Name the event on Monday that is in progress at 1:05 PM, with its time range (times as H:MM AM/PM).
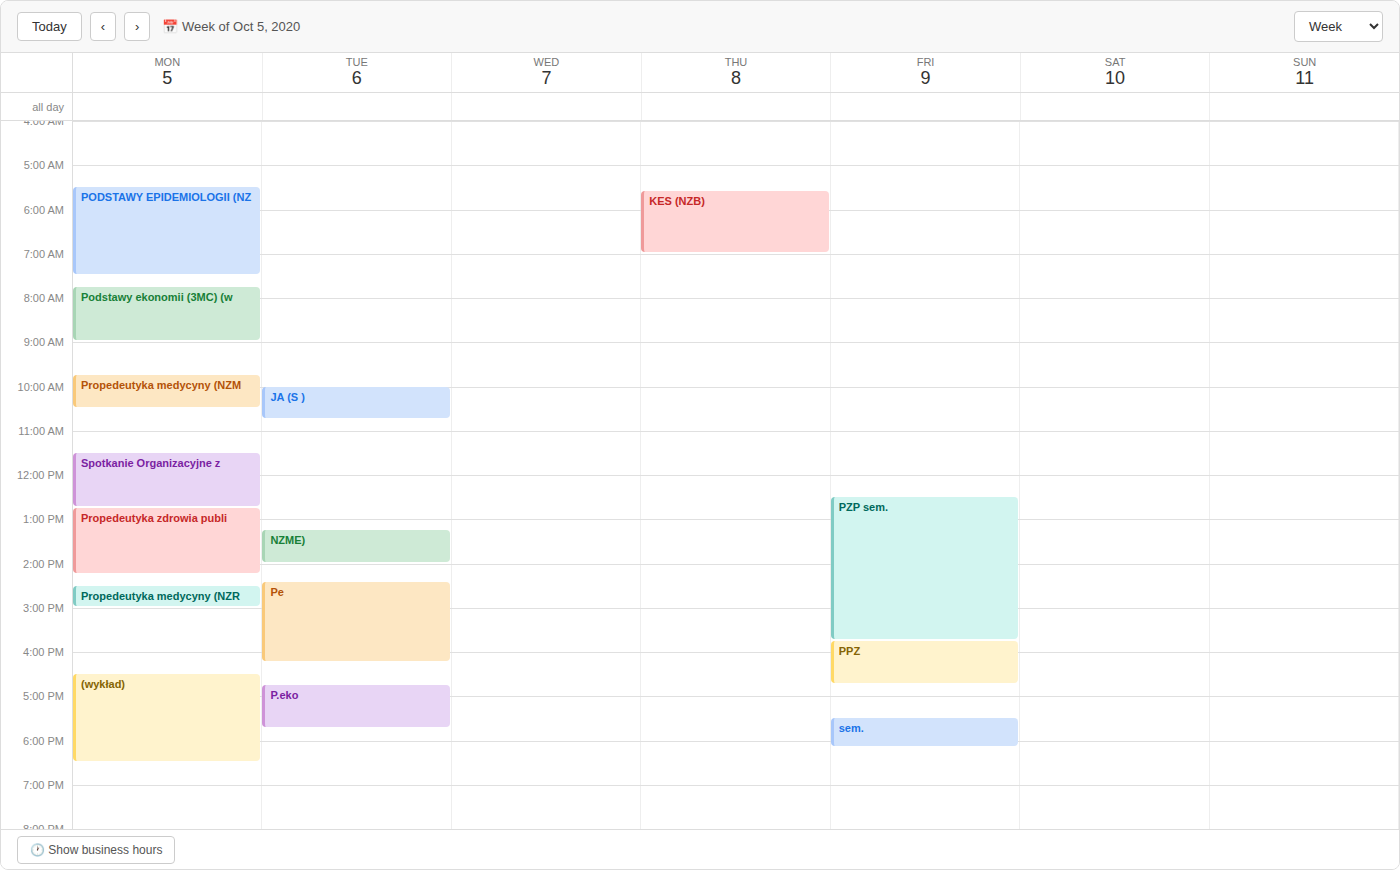
"Propedeutyka zdrowia publi", 12:45 PM to 2:15 PM